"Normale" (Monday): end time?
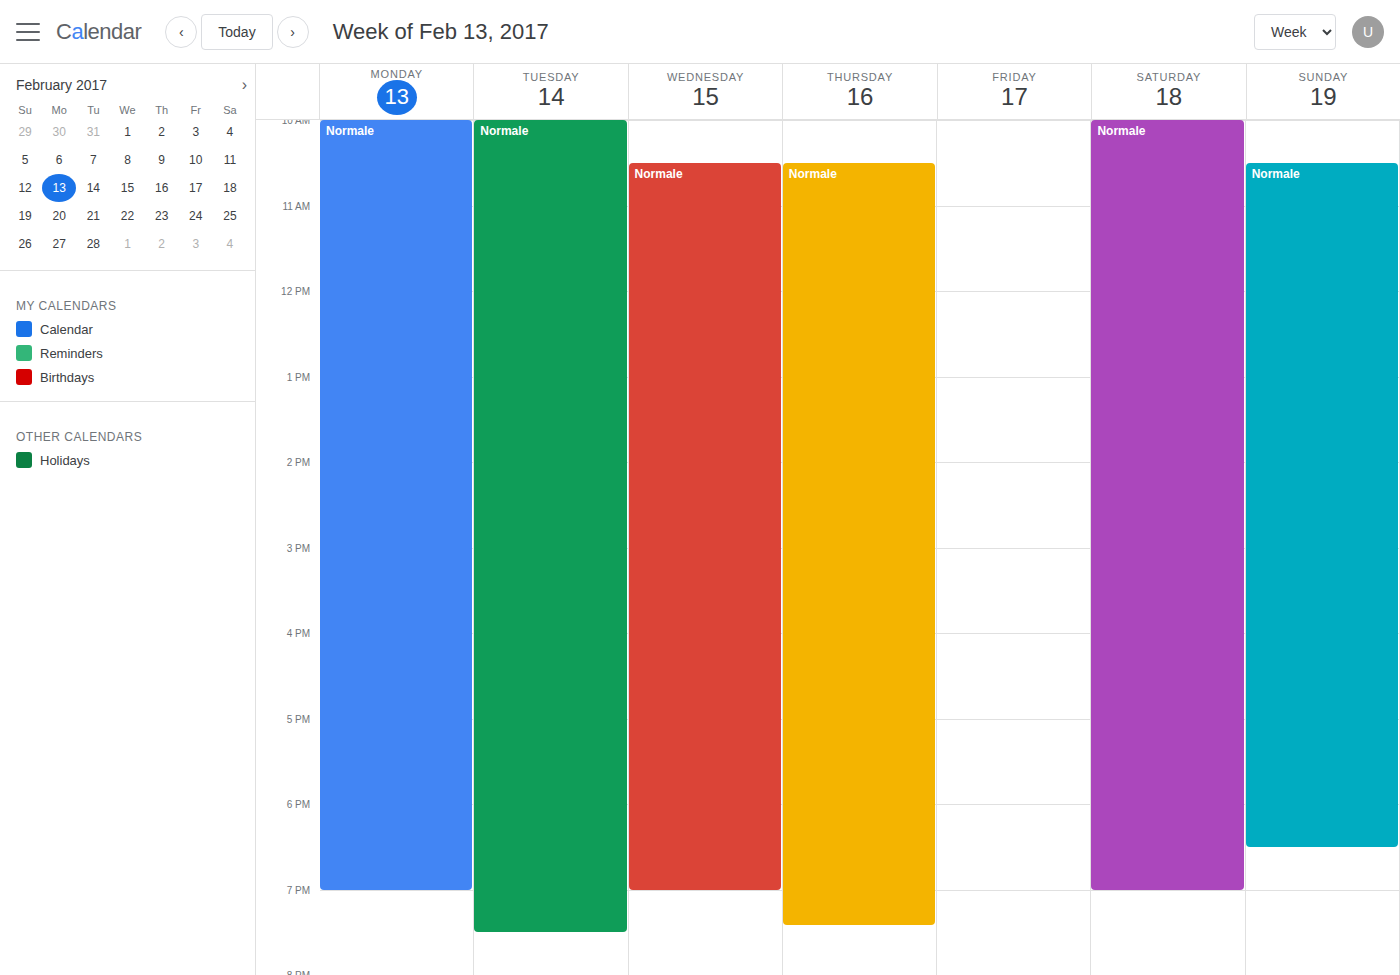
19:00